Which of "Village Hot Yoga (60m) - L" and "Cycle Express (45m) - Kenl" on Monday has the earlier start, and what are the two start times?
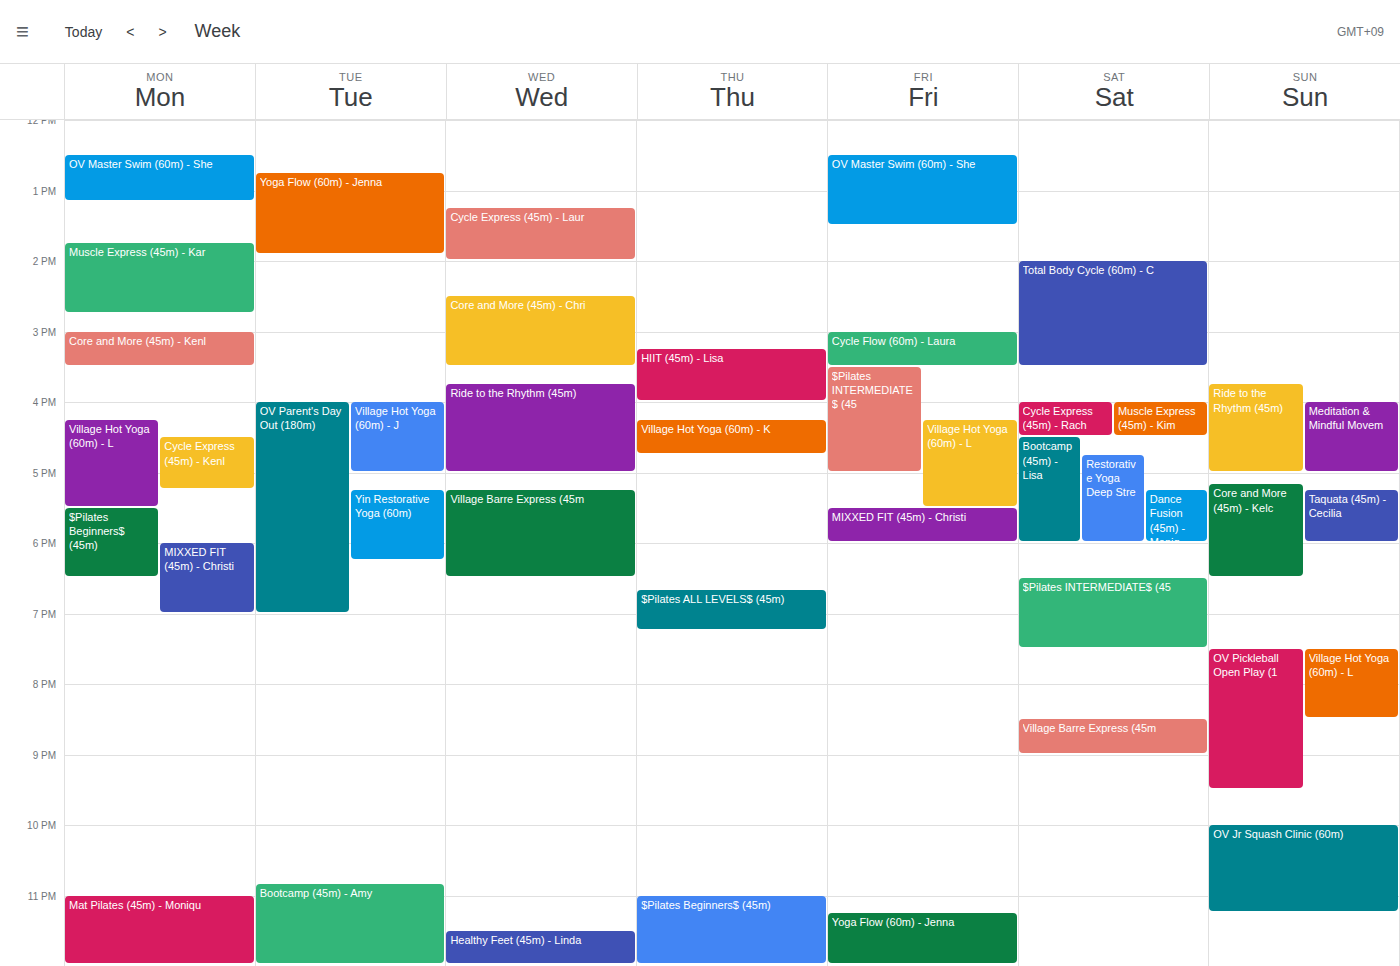
"Village Hot Yoga (60m) - L" 4:15 PM; "Cycle Express (45m) - Kenl" 4:30 PM.